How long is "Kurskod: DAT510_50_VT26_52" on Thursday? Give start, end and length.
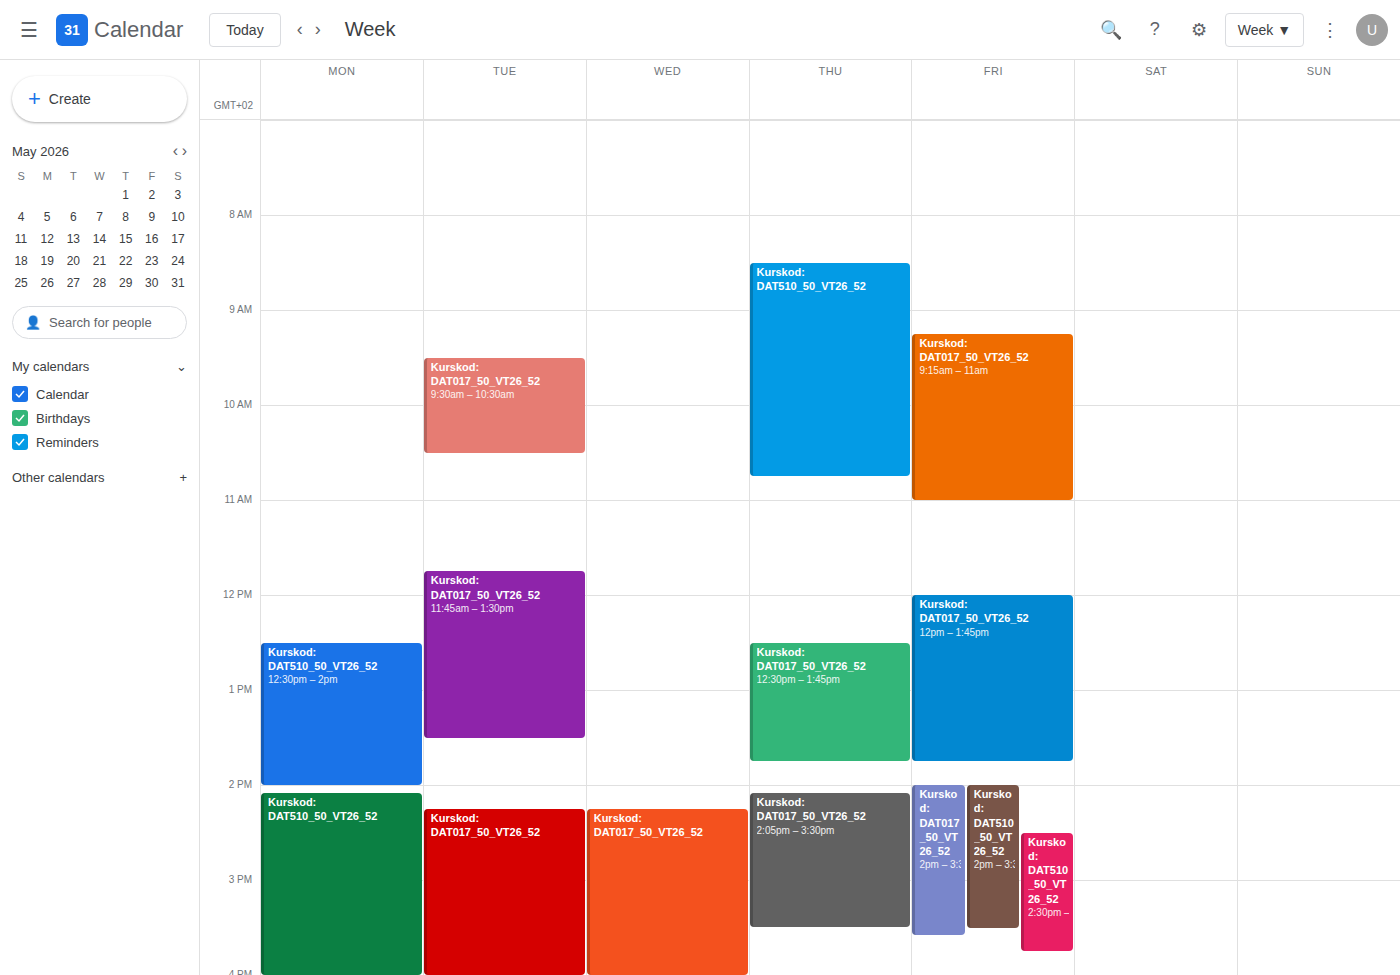
08:30 to 10:45, 2 hours 15 minutes